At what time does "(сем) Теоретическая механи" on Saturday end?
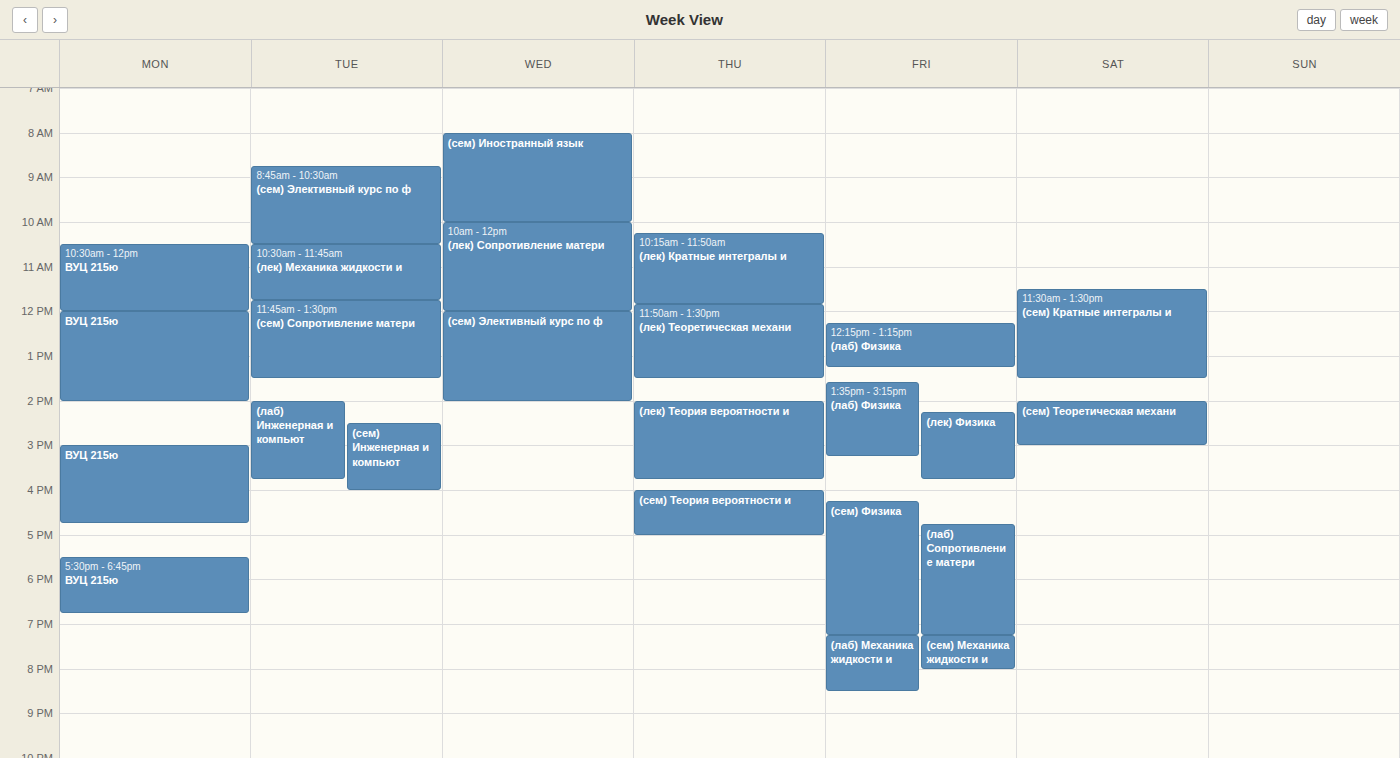
3:00 PM